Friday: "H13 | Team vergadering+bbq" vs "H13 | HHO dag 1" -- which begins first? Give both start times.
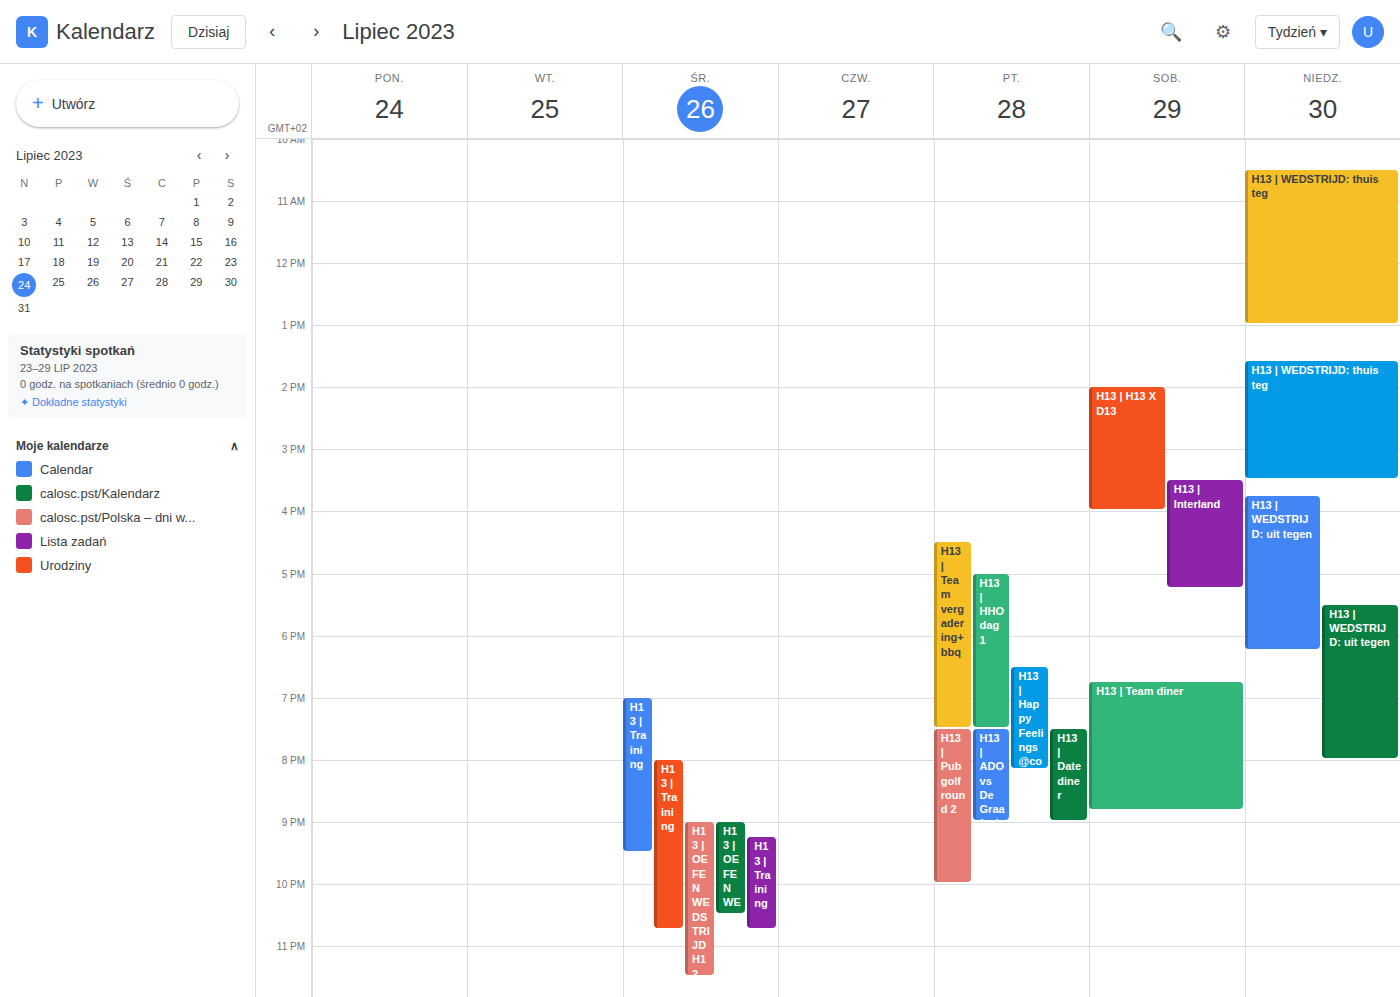
"H13 | Team vergadering+bbq" 4:30 PM; "H13 | HHO dag 1" 5:00 PM.